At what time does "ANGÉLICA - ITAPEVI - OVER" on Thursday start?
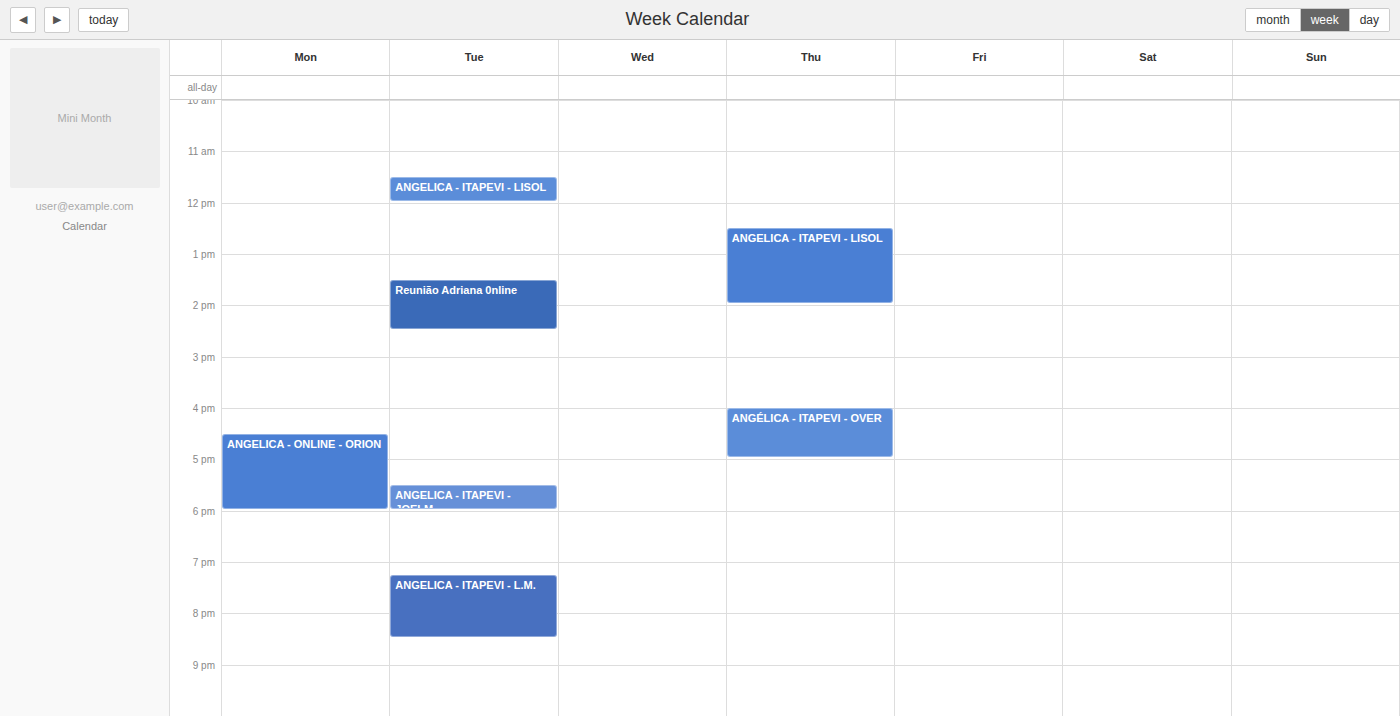
4:00 PM